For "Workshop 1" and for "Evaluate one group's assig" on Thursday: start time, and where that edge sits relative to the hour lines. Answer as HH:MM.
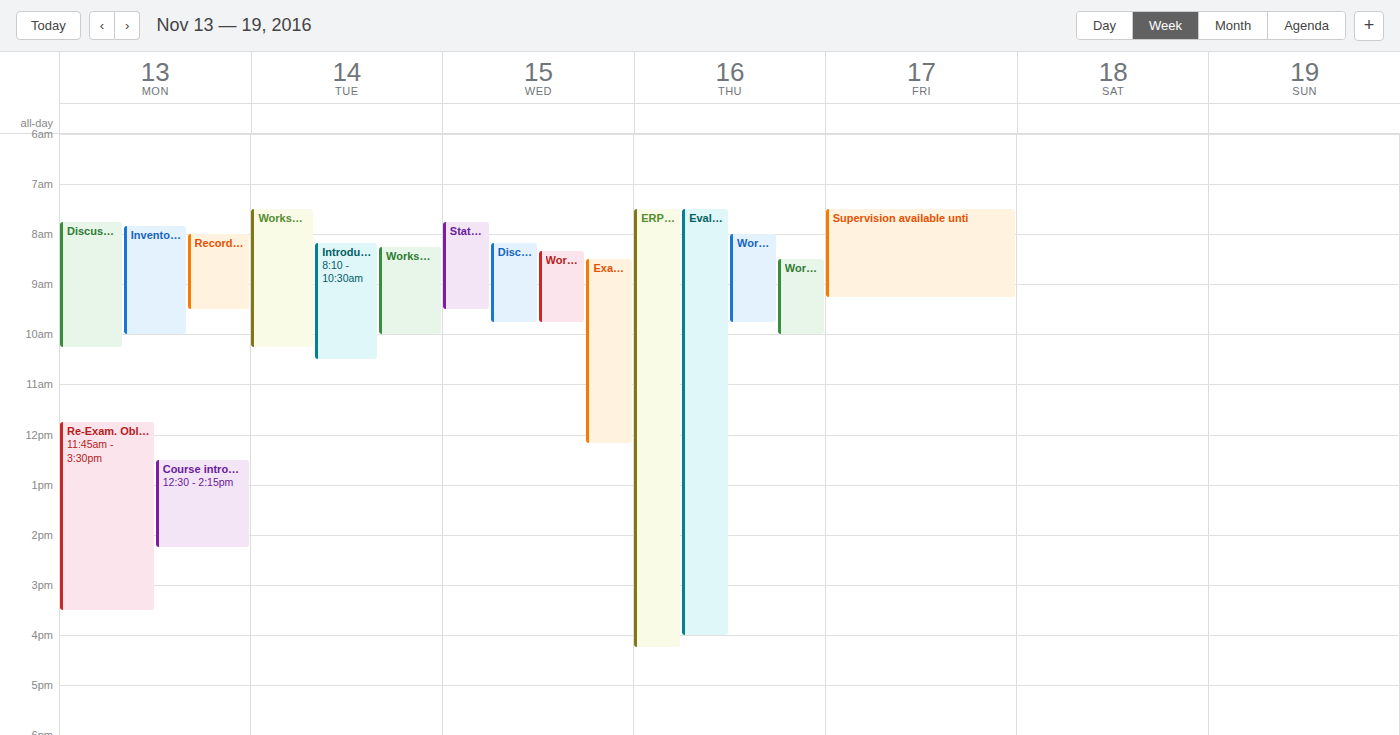
"Workshop 1": 08:30, halfway between the 08:00 and 09:00 lines. "Evaluate one group's assig": 07:30, halfway between the 07:00 and 08:00 lines.